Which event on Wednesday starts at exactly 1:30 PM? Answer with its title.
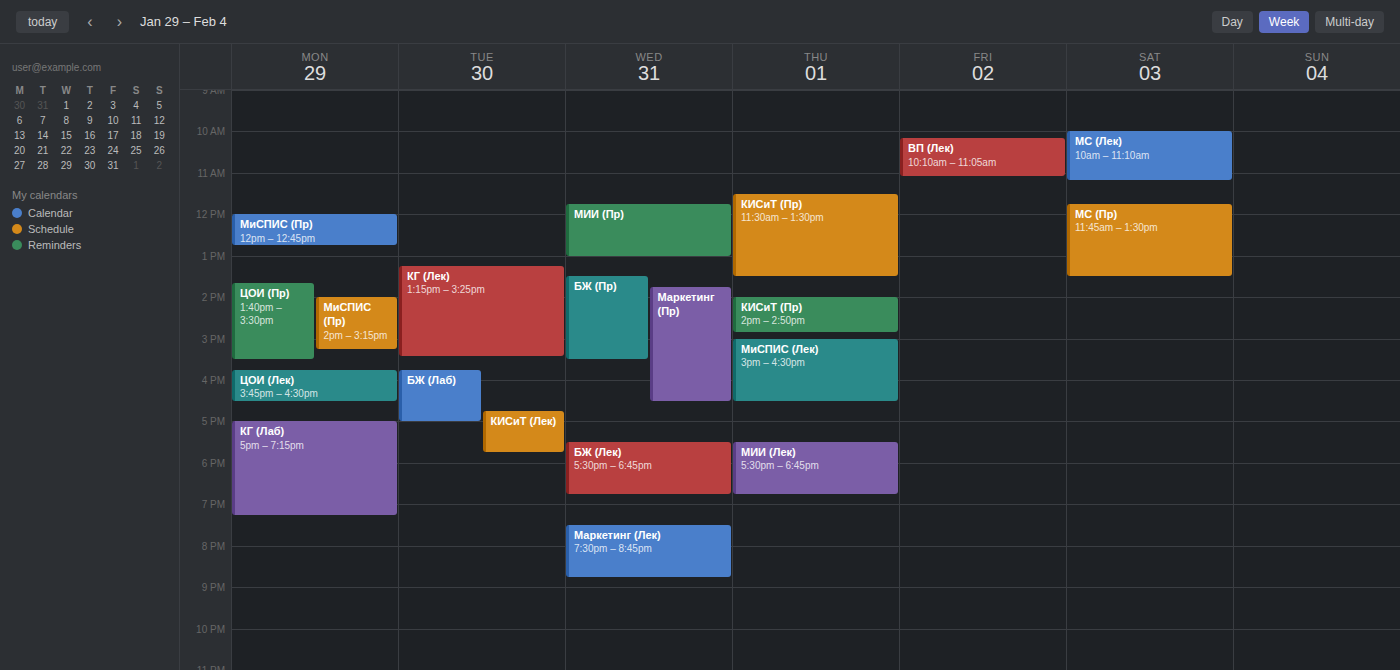
"БЖ (Пр)"